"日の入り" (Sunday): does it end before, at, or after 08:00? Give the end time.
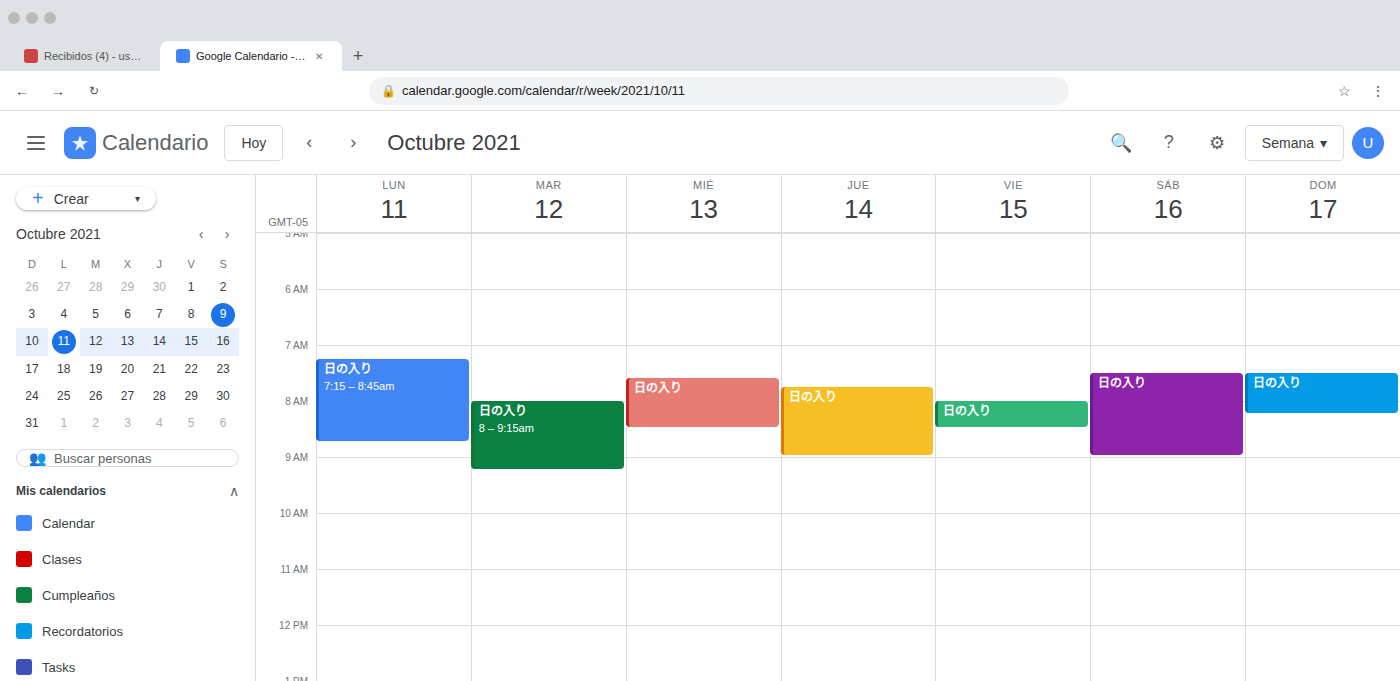
08:15 -- after 08:00, 15 minutes below the 08:00 line.